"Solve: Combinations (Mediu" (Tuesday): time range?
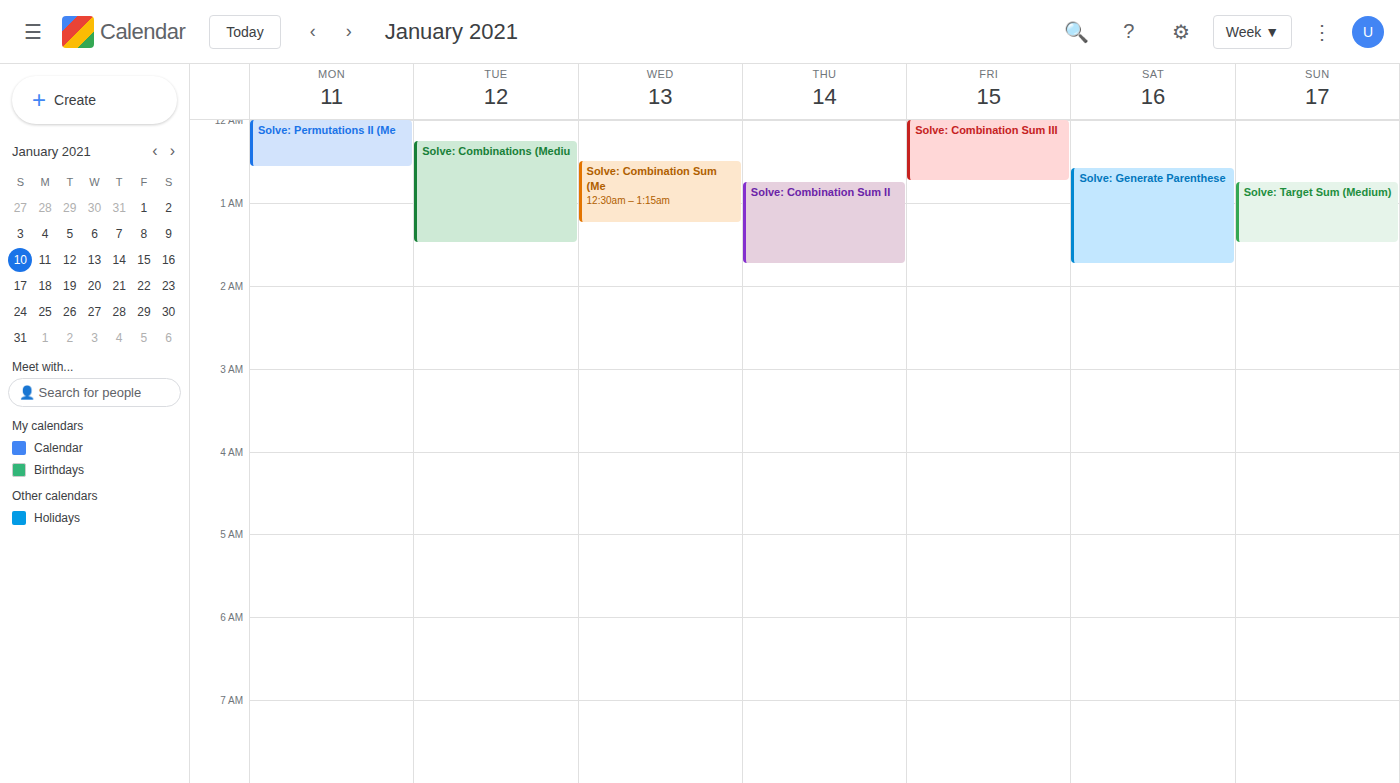
12:15 AM to 1:30 AM